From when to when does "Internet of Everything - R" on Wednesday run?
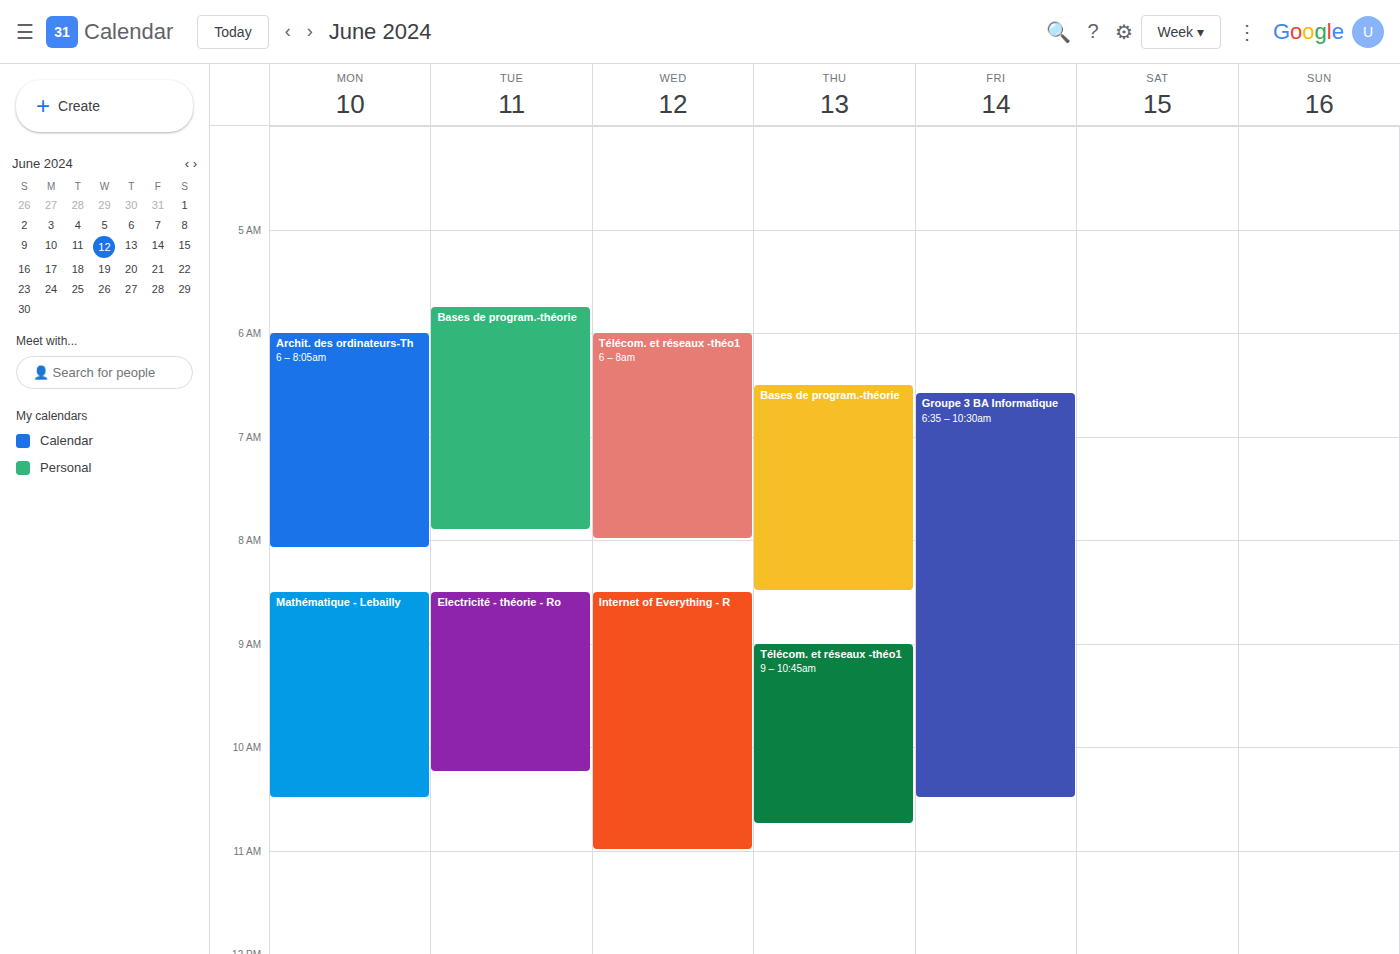
8:30 AM to 11:00 AM